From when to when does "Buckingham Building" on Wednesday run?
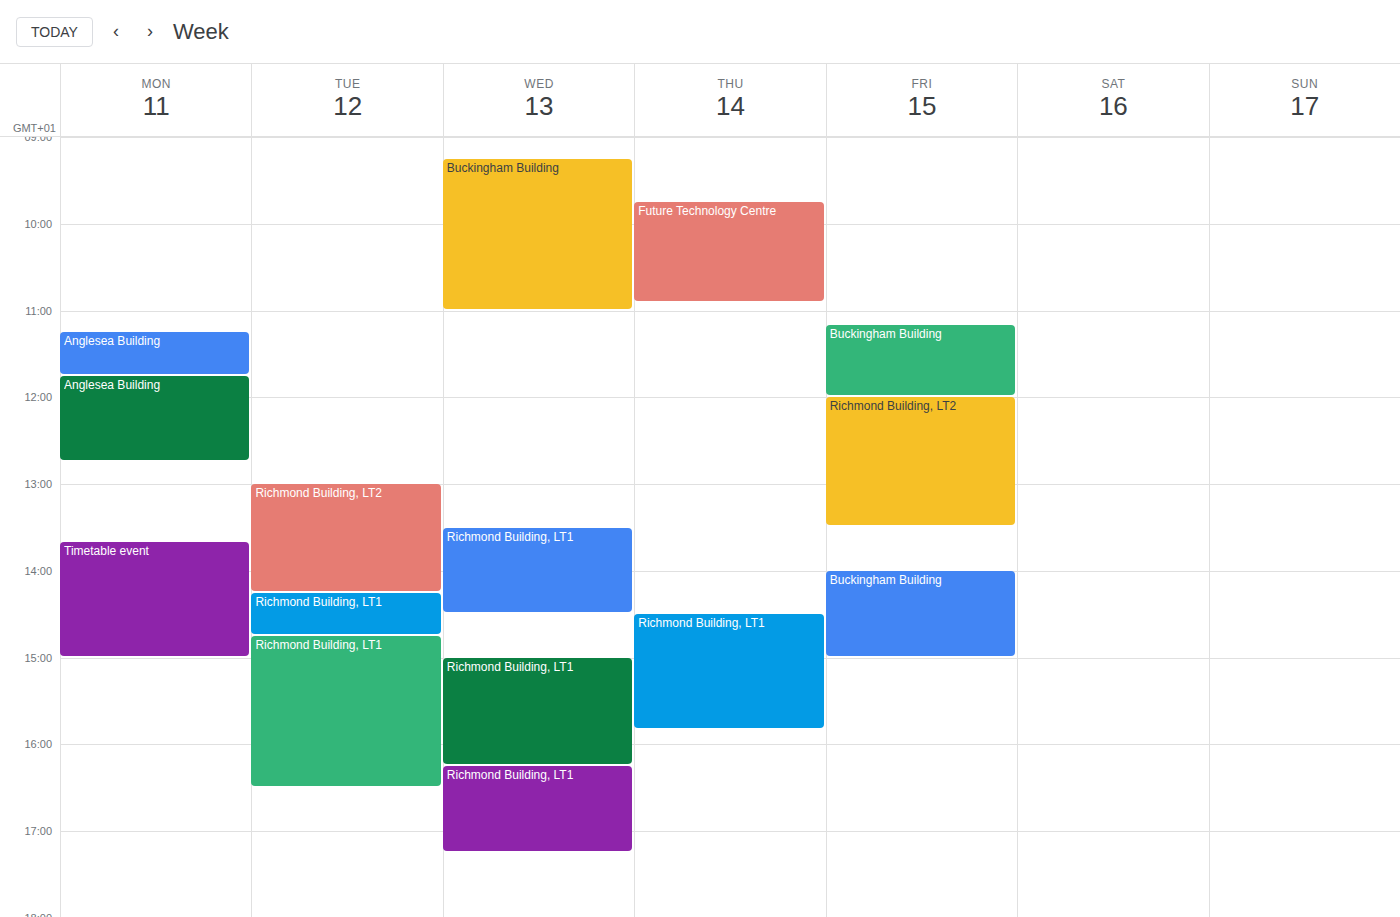
9:15 AM to 11:00 AM